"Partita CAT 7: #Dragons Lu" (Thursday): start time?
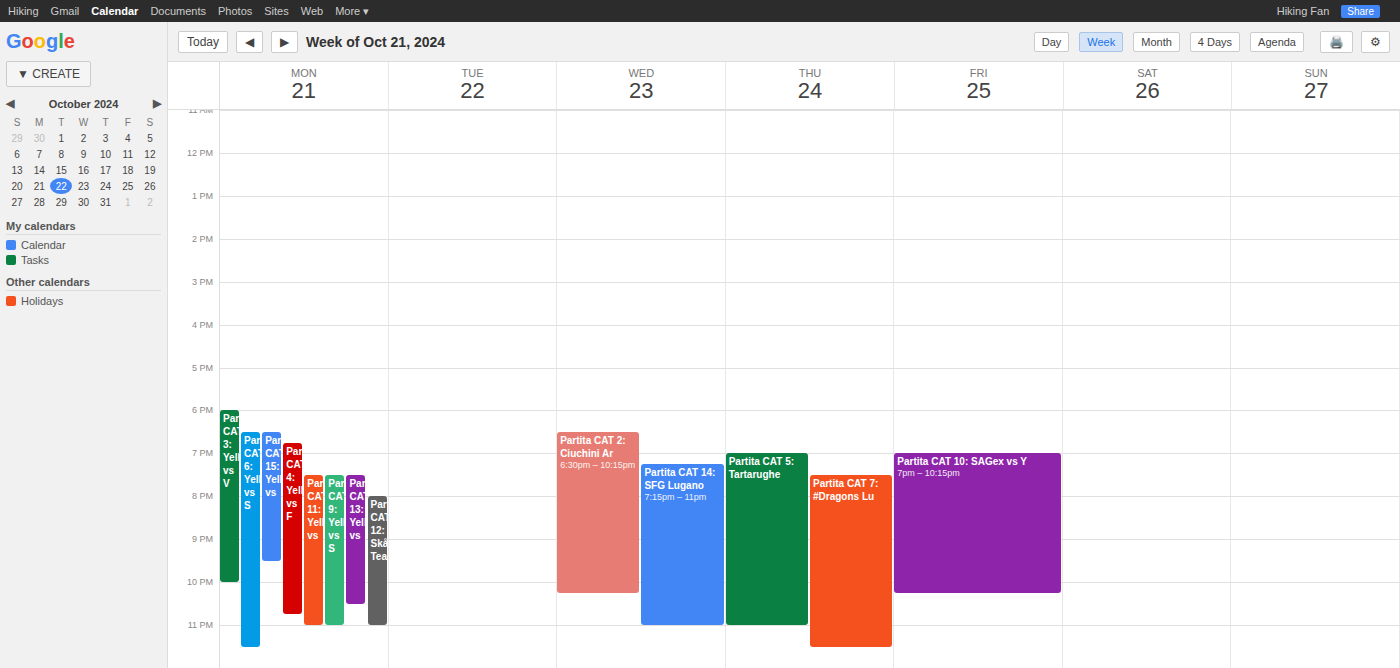
7:30 PM